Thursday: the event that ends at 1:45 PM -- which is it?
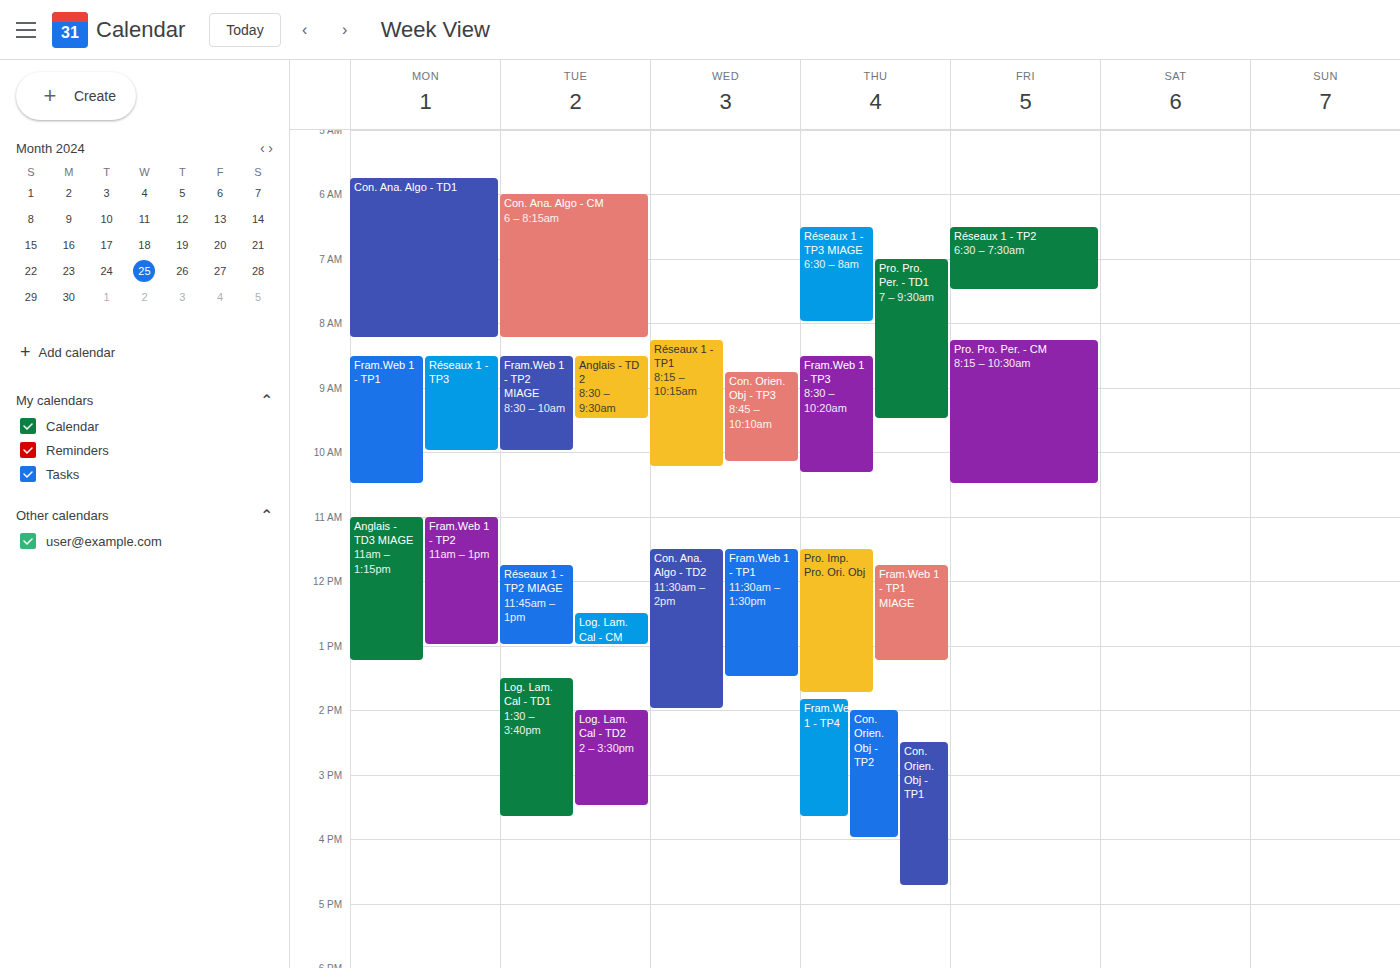
"Pro. Imp. Pro. Ori. Obj"